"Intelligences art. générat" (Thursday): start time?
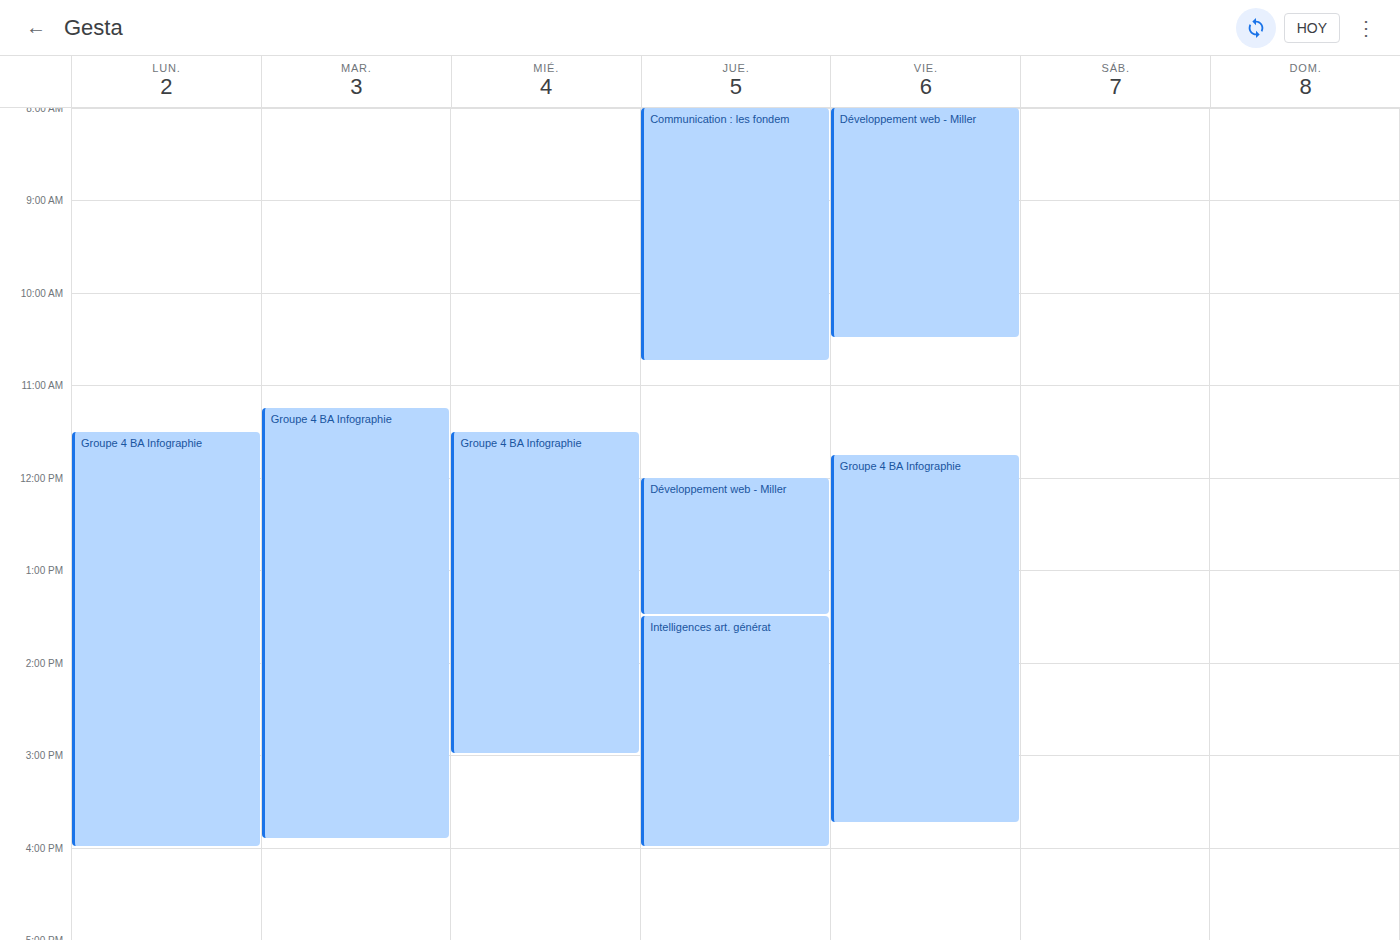
1:30 PM